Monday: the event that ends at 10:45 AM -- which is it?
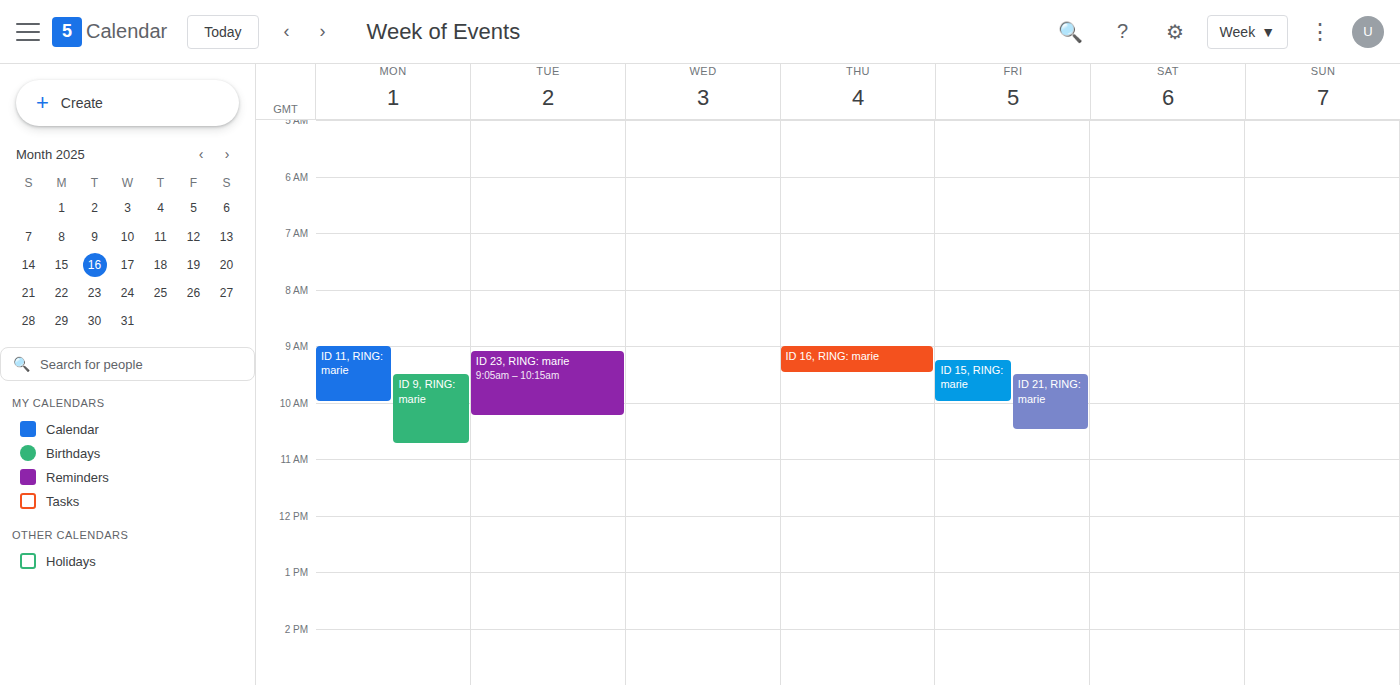
"ID 9, RING: marie"